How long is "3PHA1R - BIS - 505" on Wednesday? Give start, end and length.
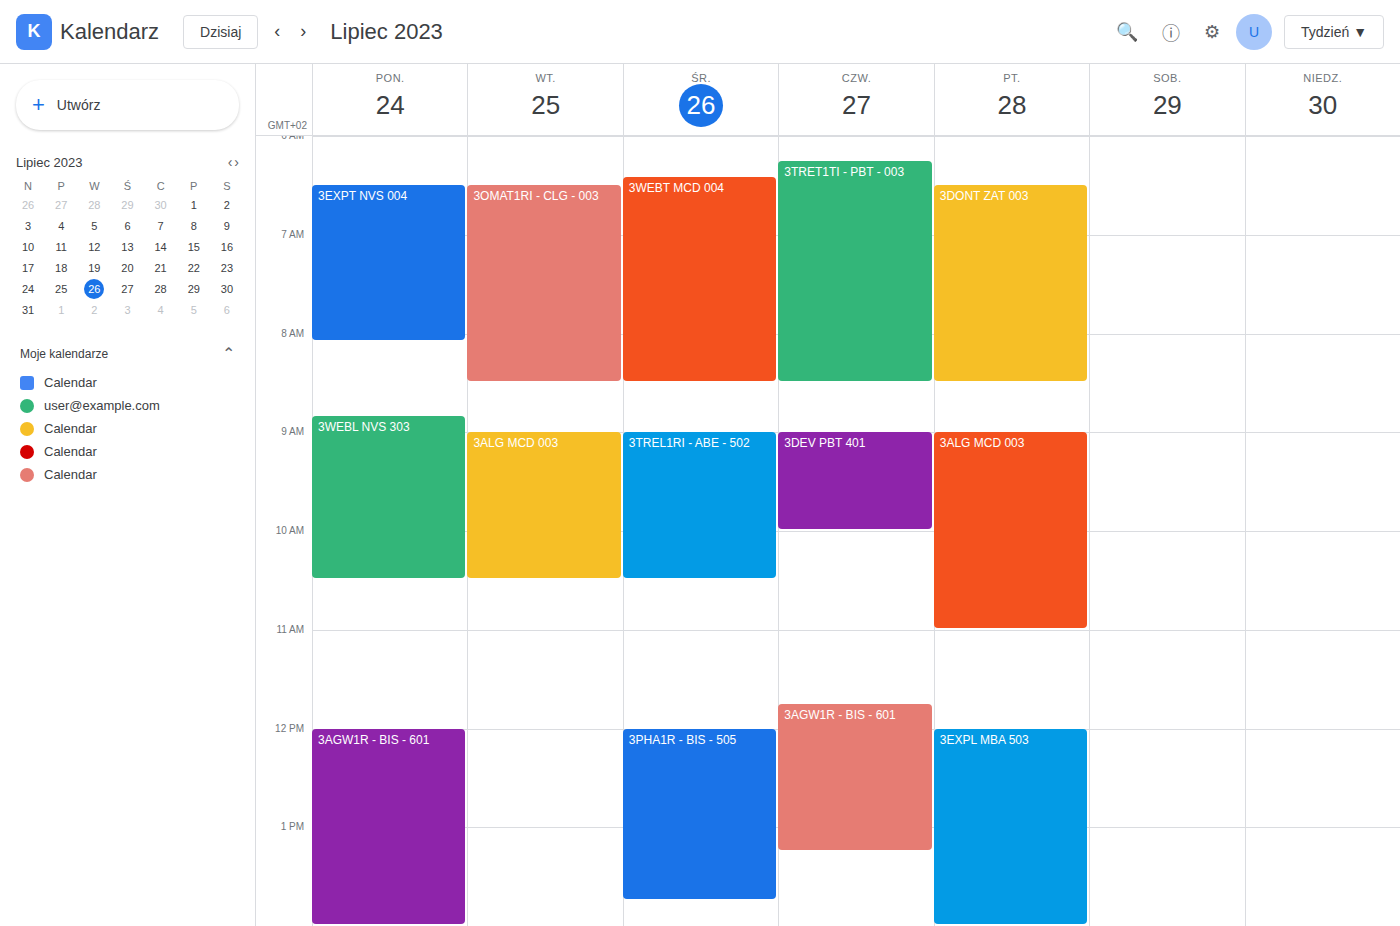
12:00 PM to 1:45 PM, 1 hour 45 minutes